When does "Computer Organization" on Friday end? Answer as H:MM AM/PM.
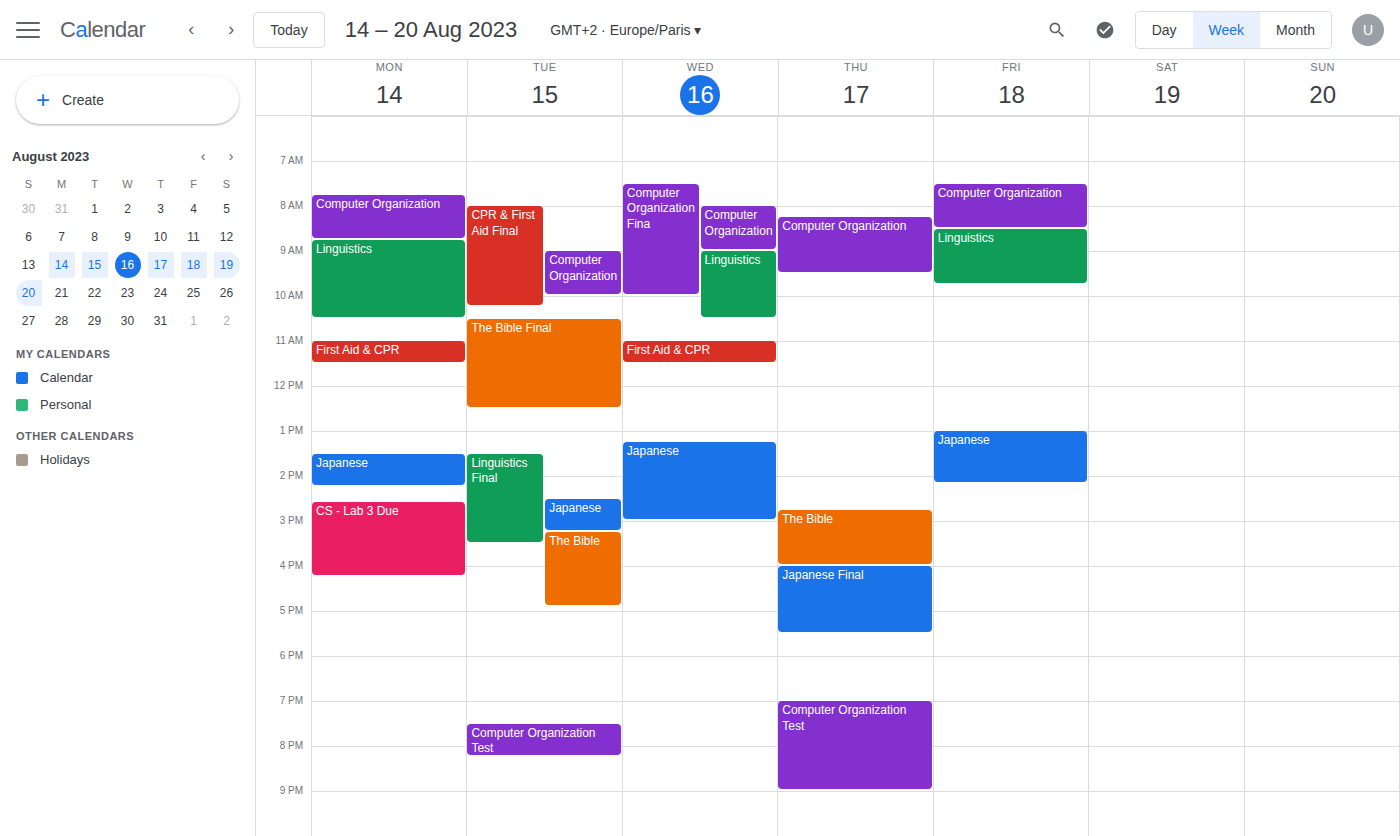
8:30 AM